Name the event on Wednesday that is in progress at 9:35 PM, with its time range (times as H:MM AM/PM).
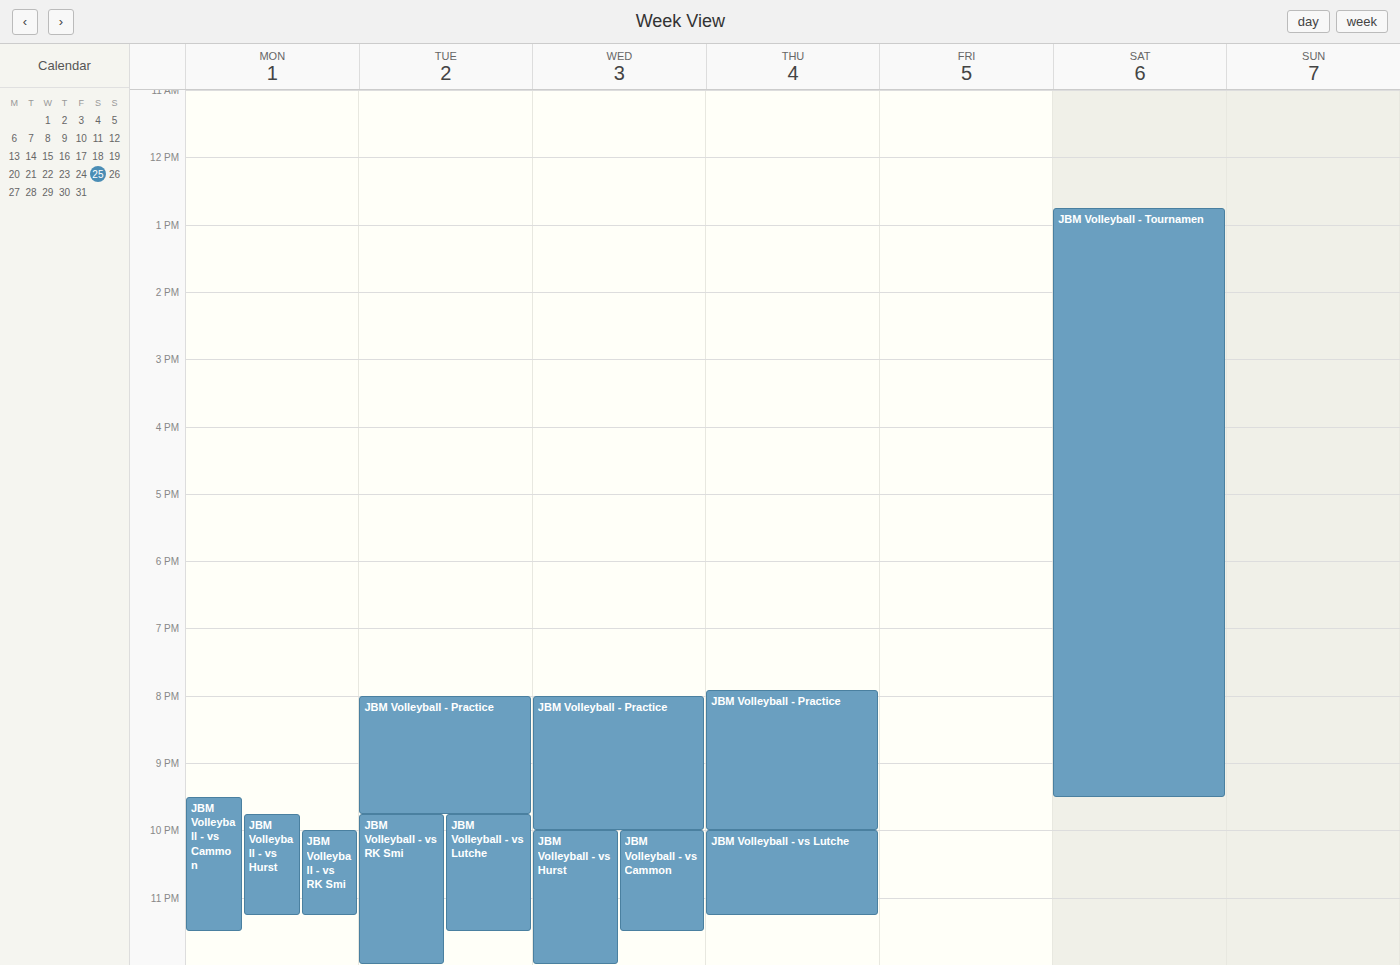
"JBM Volleyball - Practice", 8:00 PM to 10:00 PM